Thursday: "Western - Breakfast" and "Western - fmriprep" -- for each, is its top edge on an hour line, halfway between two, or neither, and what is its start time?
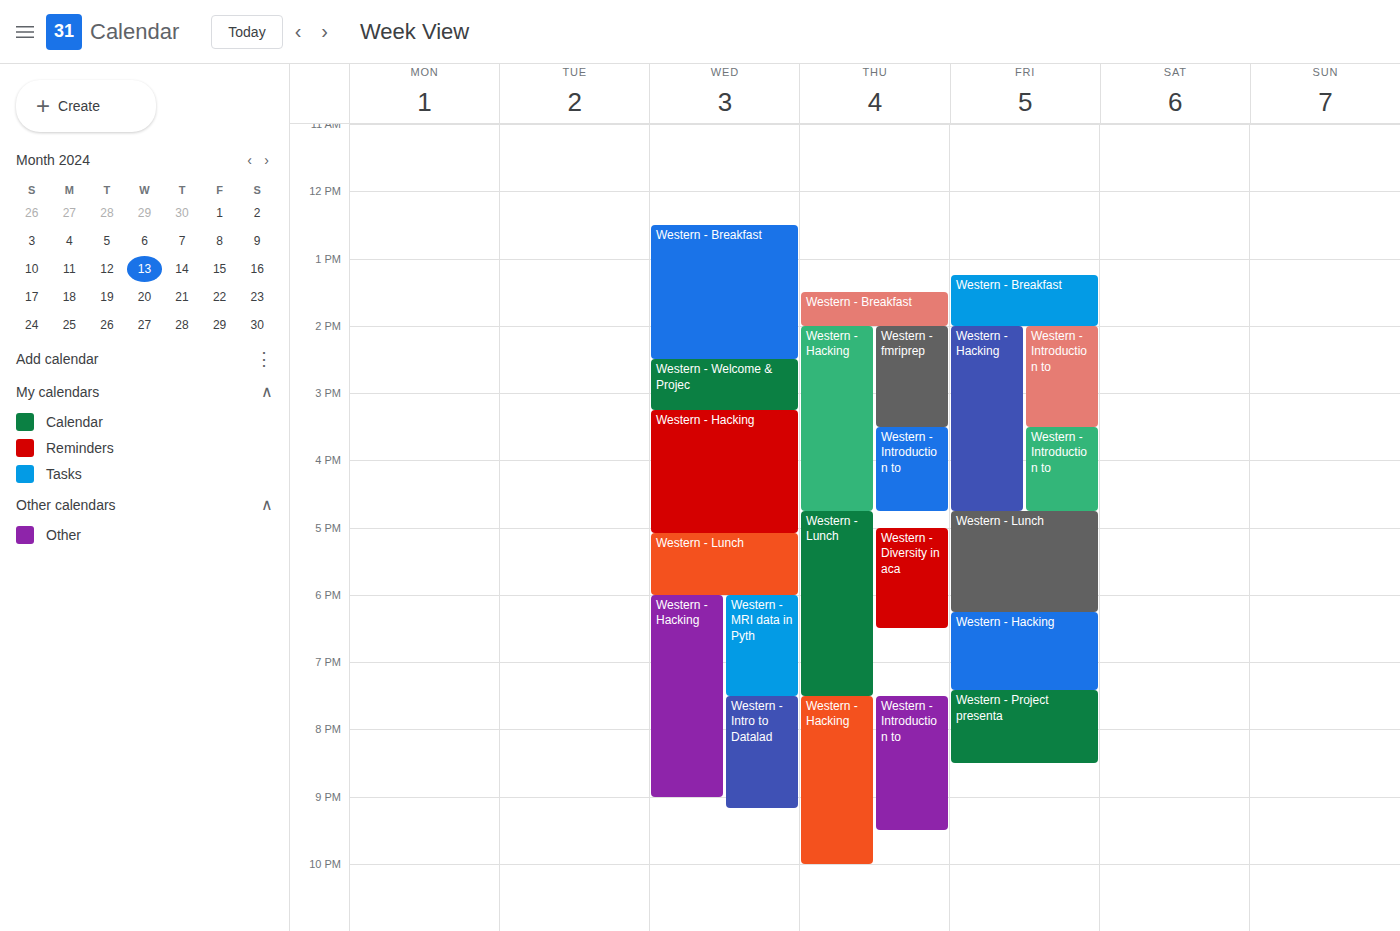
"Western - Breakfast": 1:30 PM, halfway between the 1 PM and 2 PM lines. "Western - fmriprep": 2:00 PM, exactly on the 2 PM line.